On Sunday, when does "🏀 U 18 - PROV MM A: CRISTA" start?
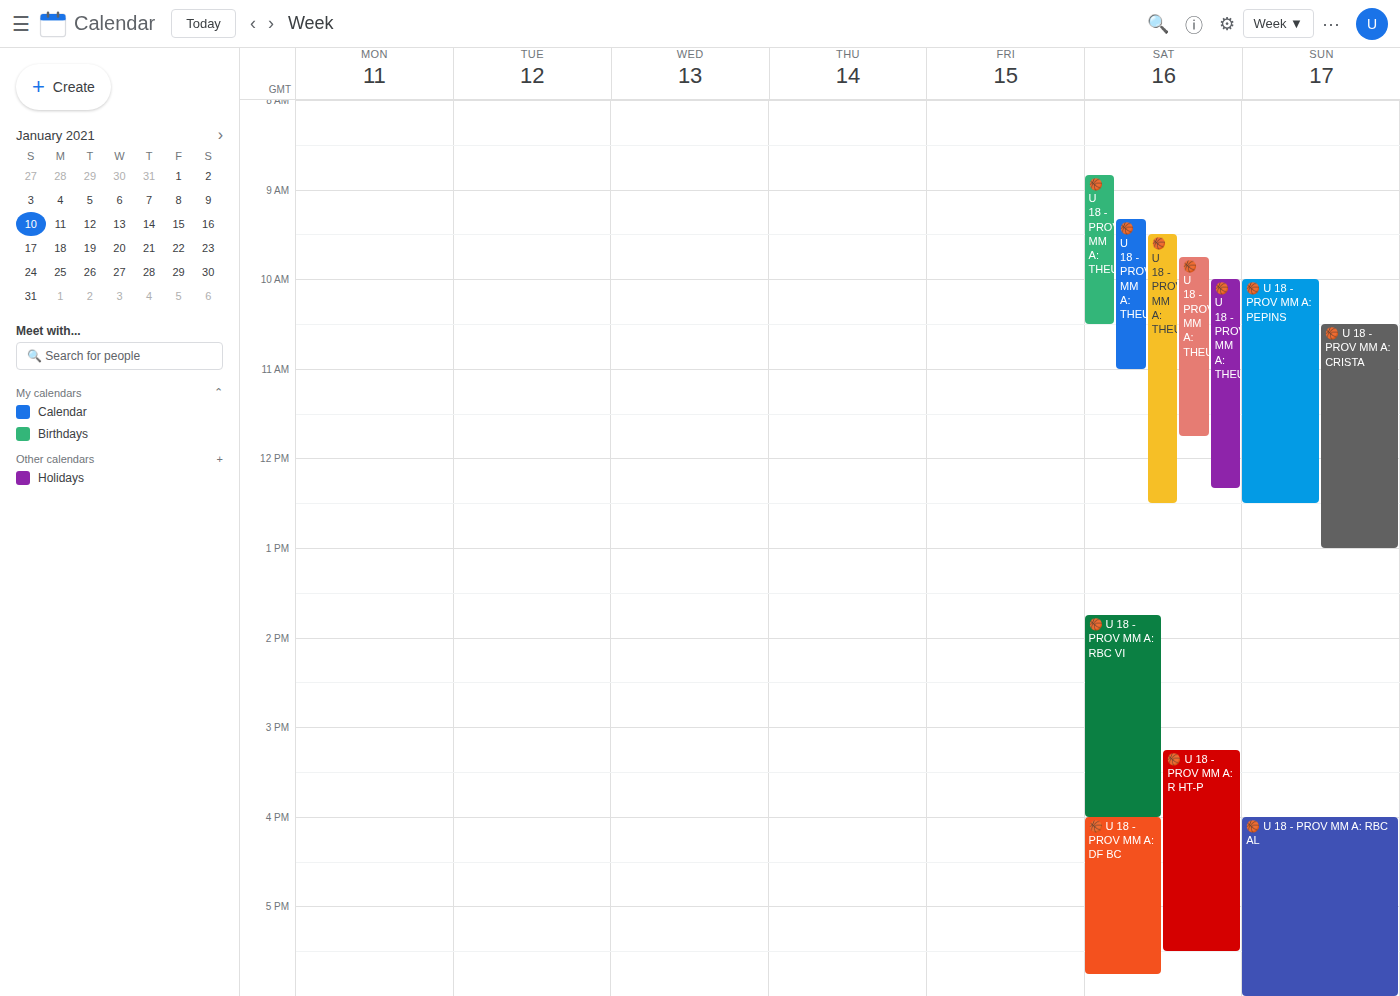
10:30